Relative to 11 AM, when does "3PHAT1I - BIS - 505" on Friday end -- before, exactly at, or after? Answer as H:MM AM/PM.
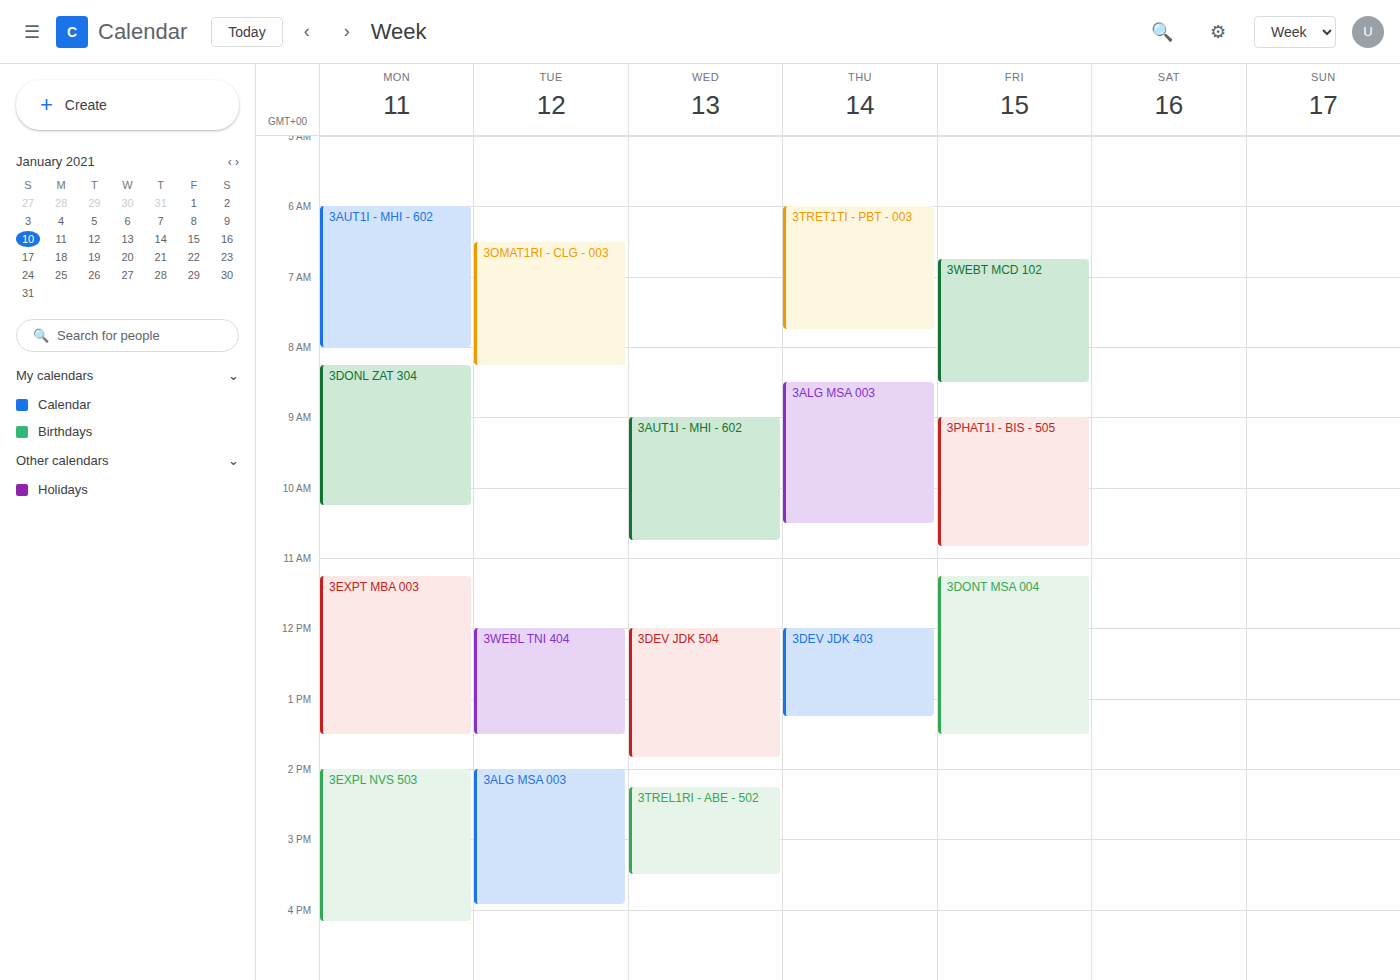
10:50 AM -- before 11 AM, 10 minutes above the 11 AM line.